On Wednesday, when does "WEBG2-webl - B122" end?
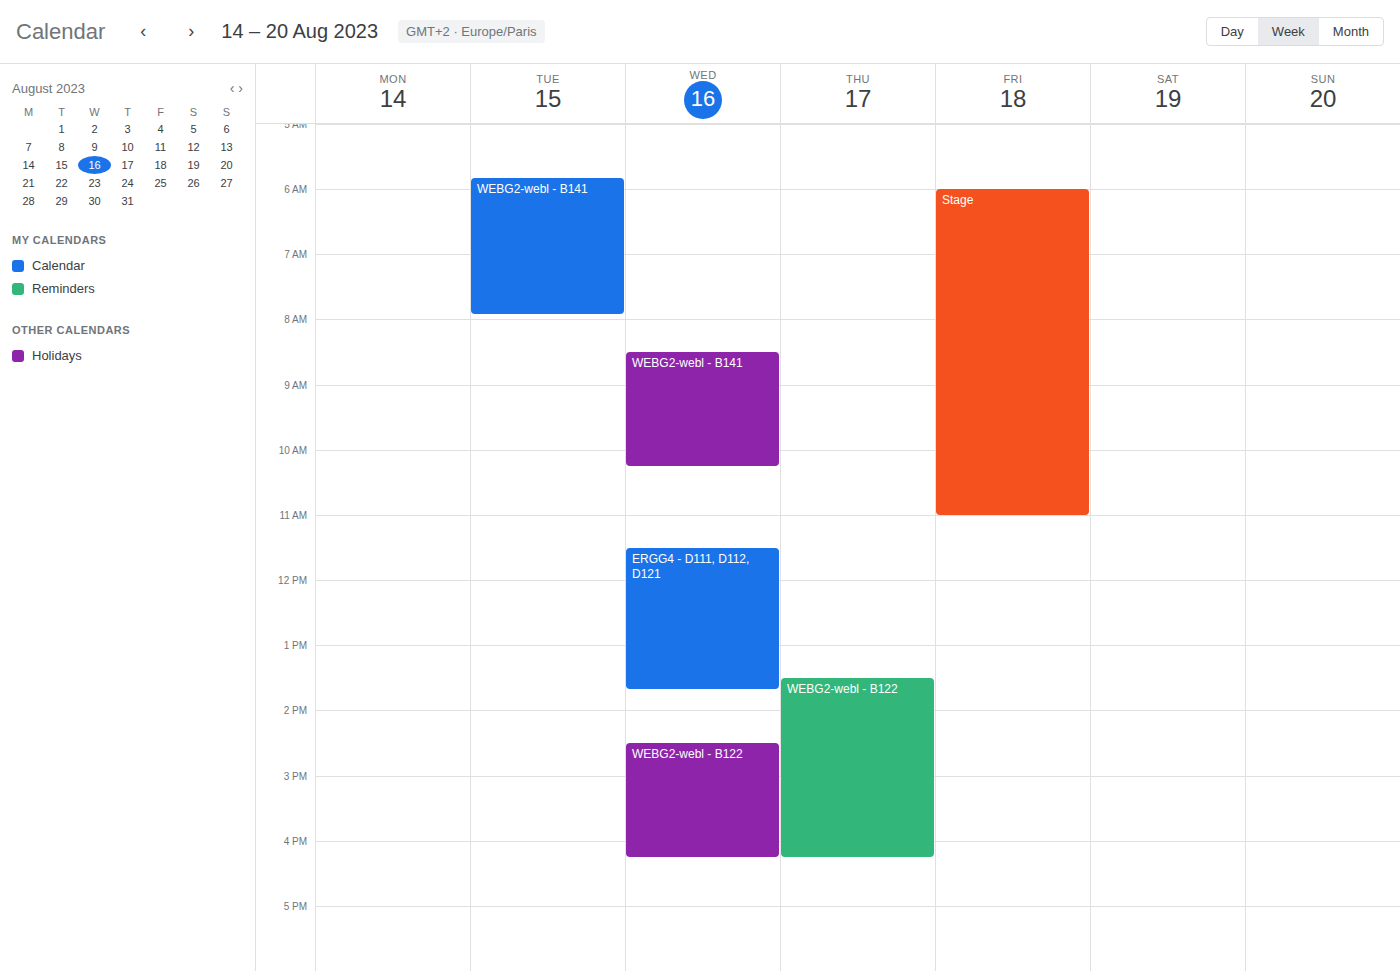
4:15 PM